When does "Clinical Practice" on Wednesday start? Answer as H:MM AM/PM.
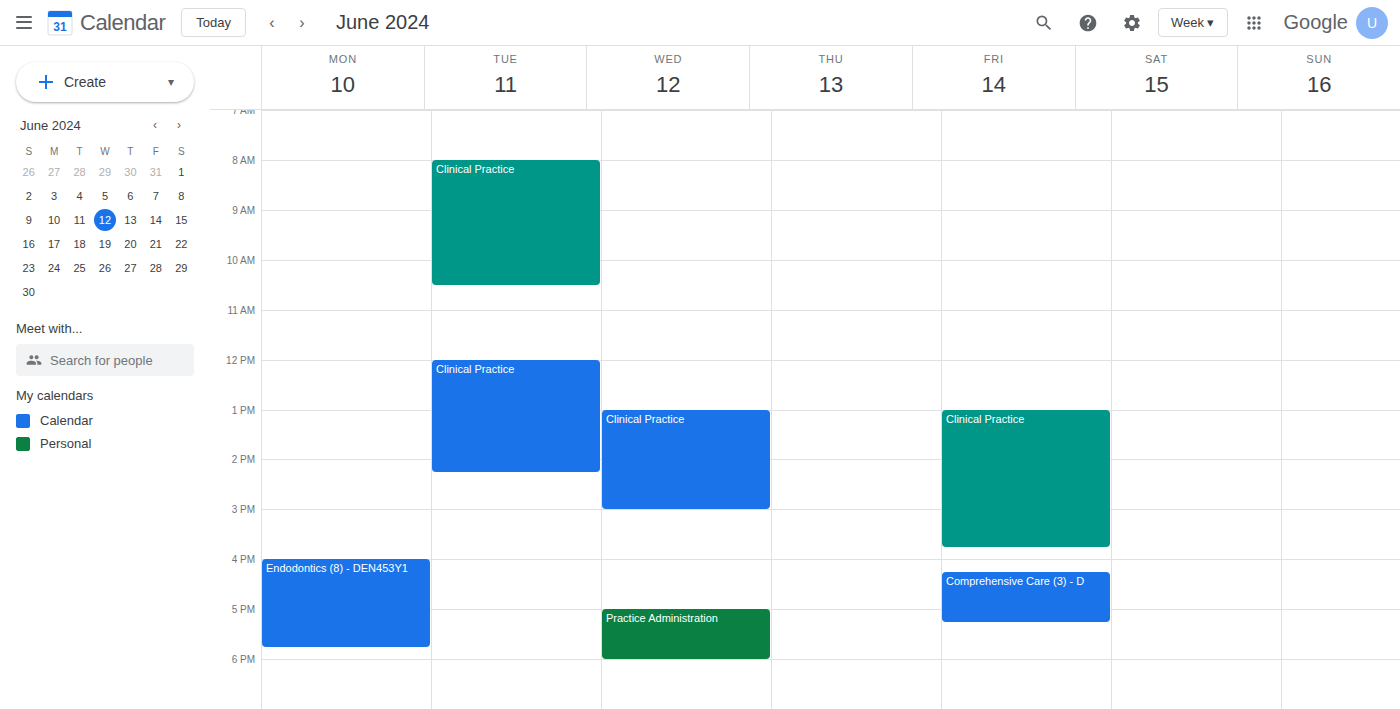
1:00 PM